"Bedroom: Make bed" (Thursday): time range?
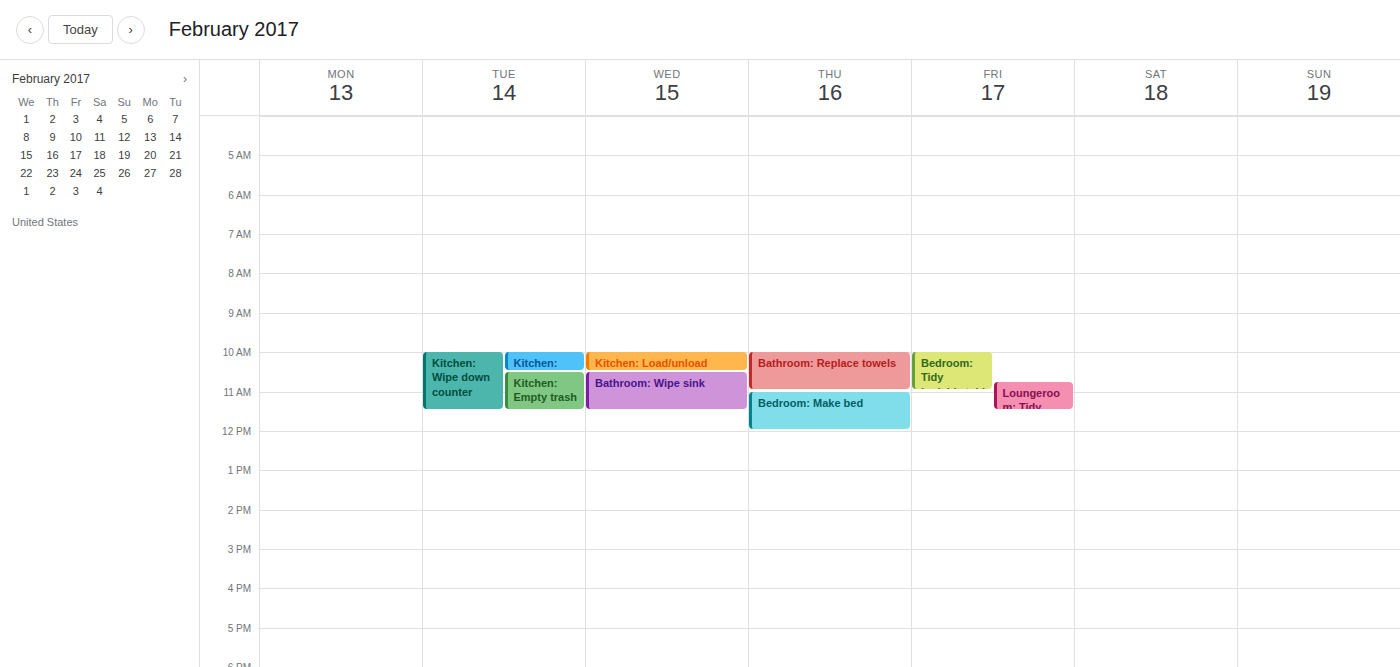
11:00 AM to 12:00 PM